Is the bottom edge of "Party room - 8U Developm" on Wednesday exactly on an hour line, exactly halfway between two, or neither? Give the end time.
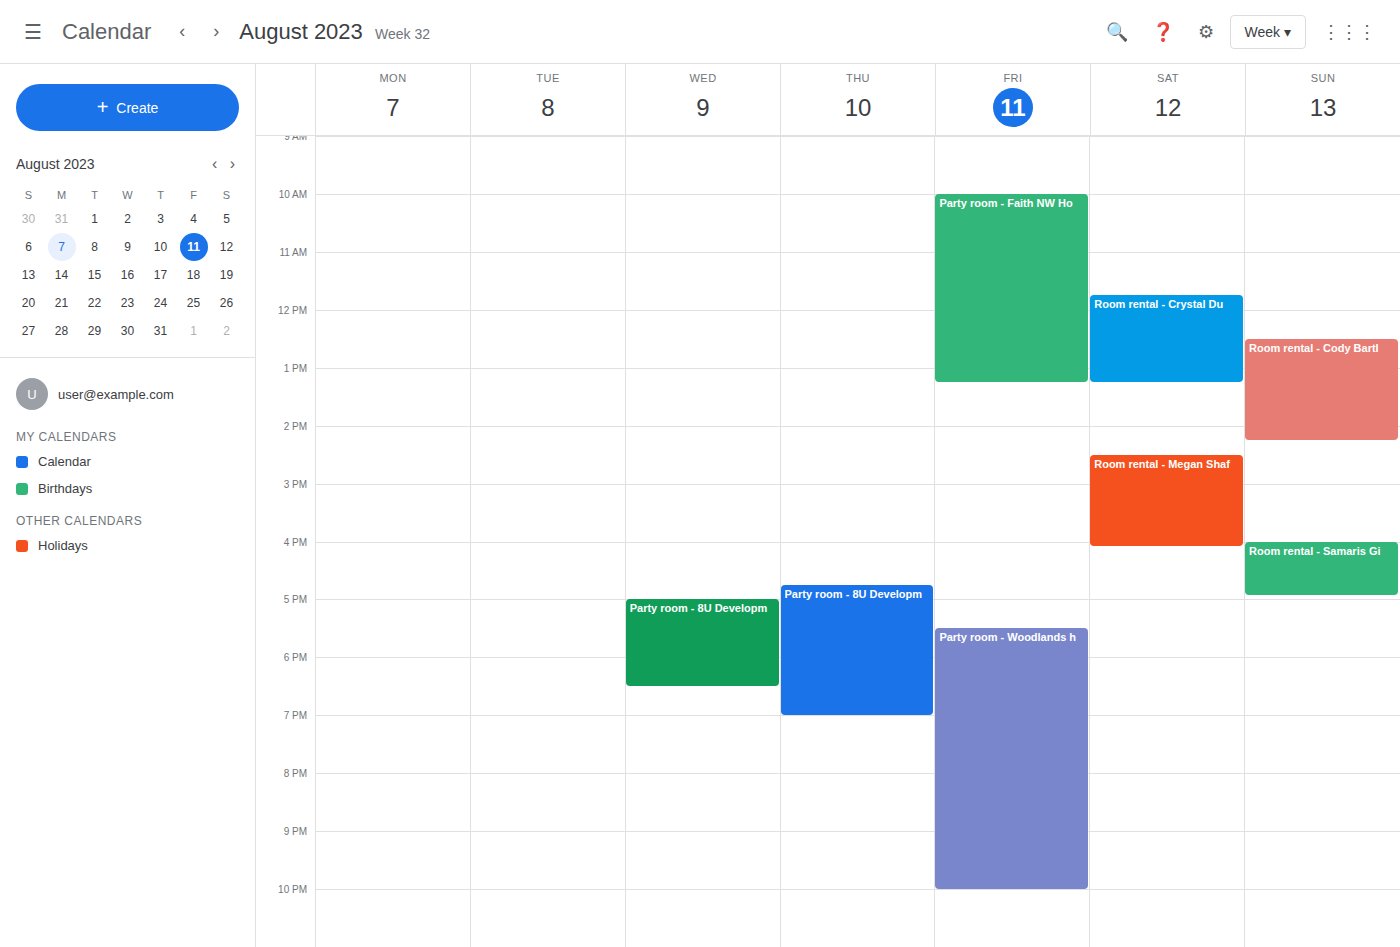
6:30 PM -- halfway between the 6 PM and 7 PM lines.